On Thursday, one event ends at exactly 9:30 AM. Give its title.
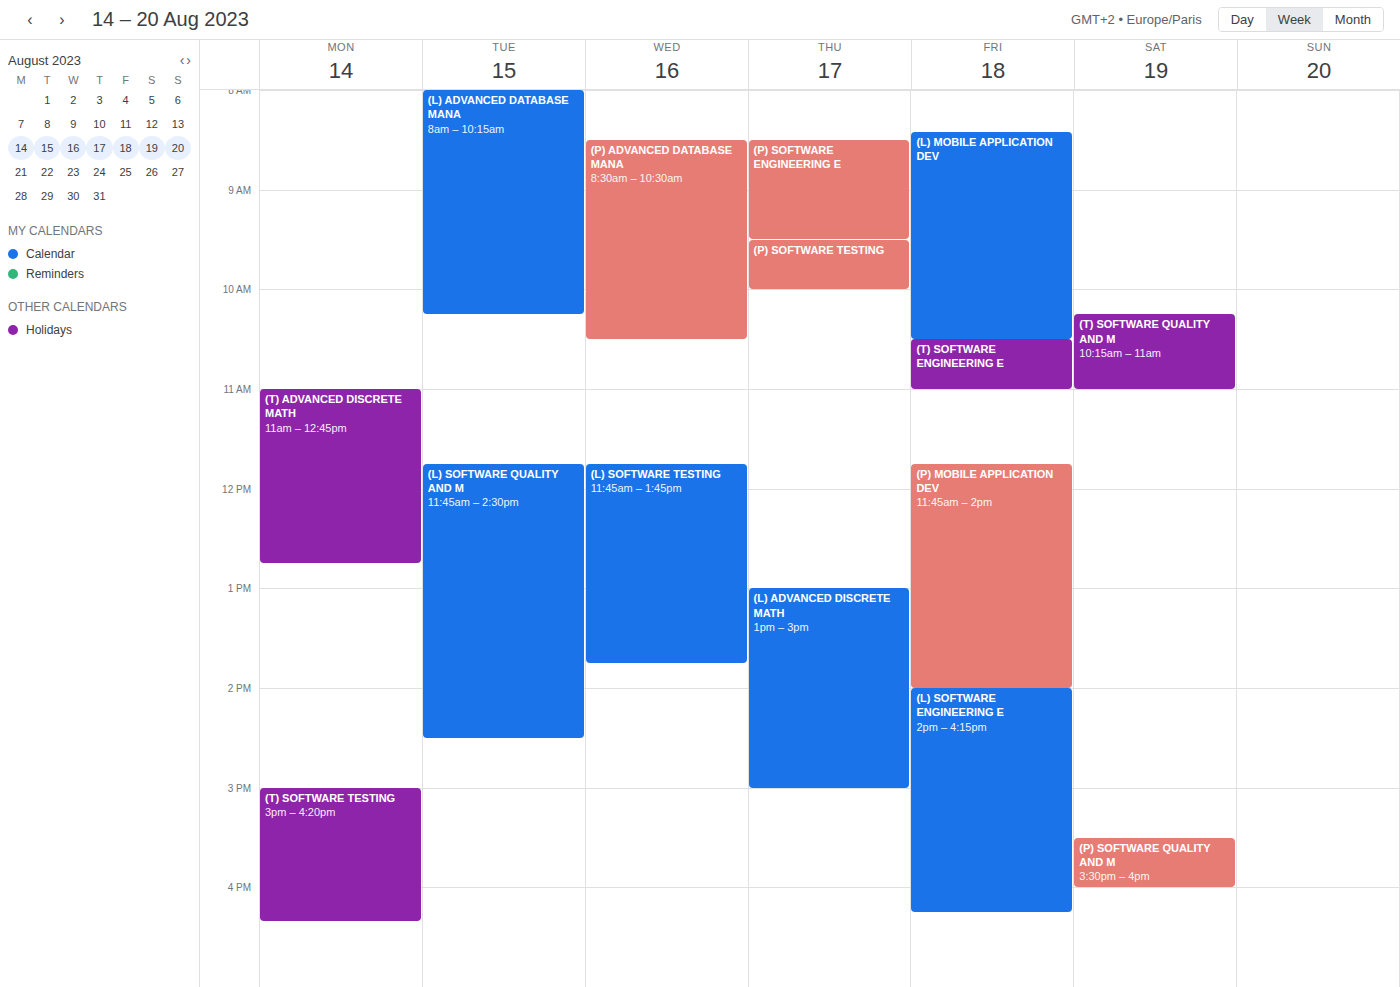
"(P) SOFTWARE ENGINEERING E"